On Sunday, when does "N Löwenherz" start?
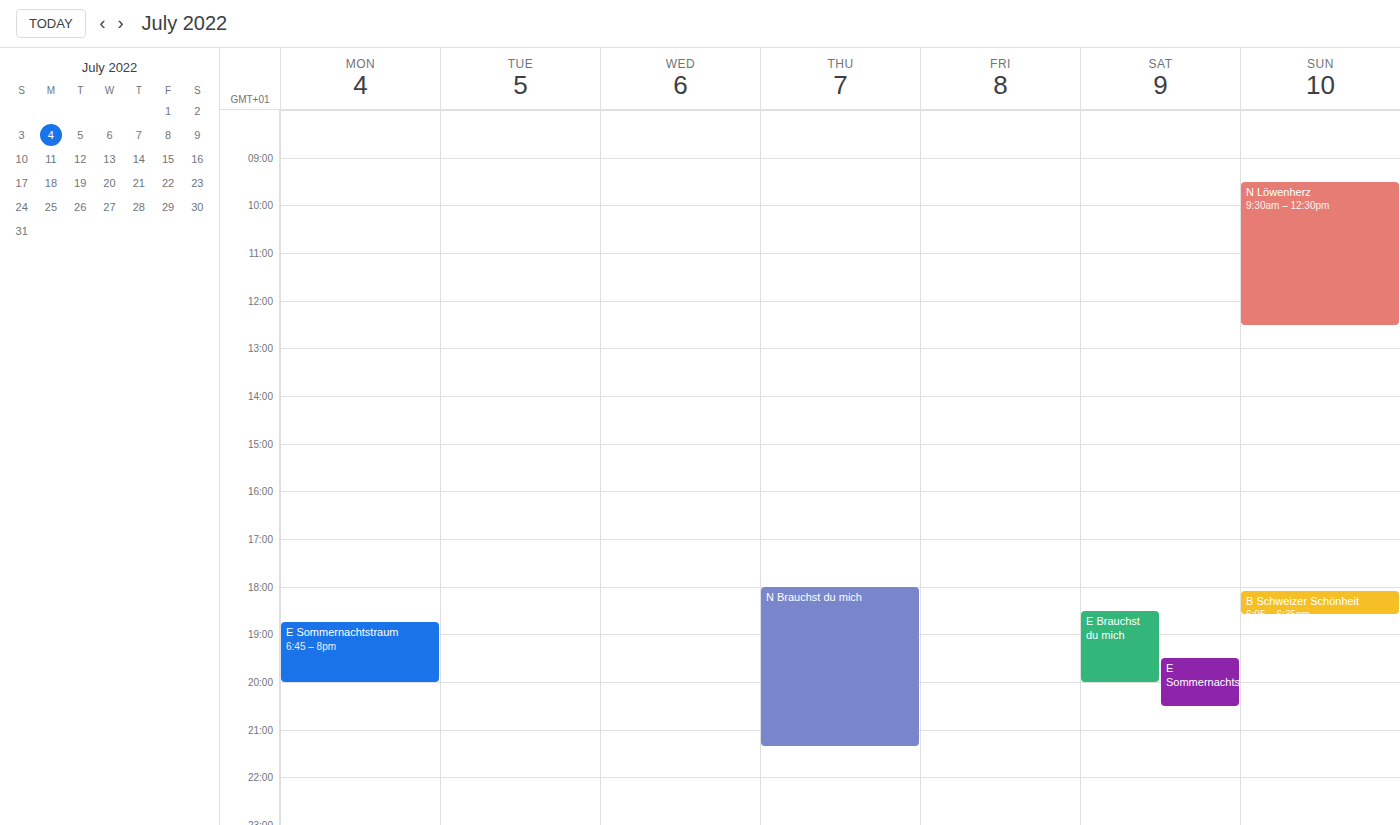
9:30 AM